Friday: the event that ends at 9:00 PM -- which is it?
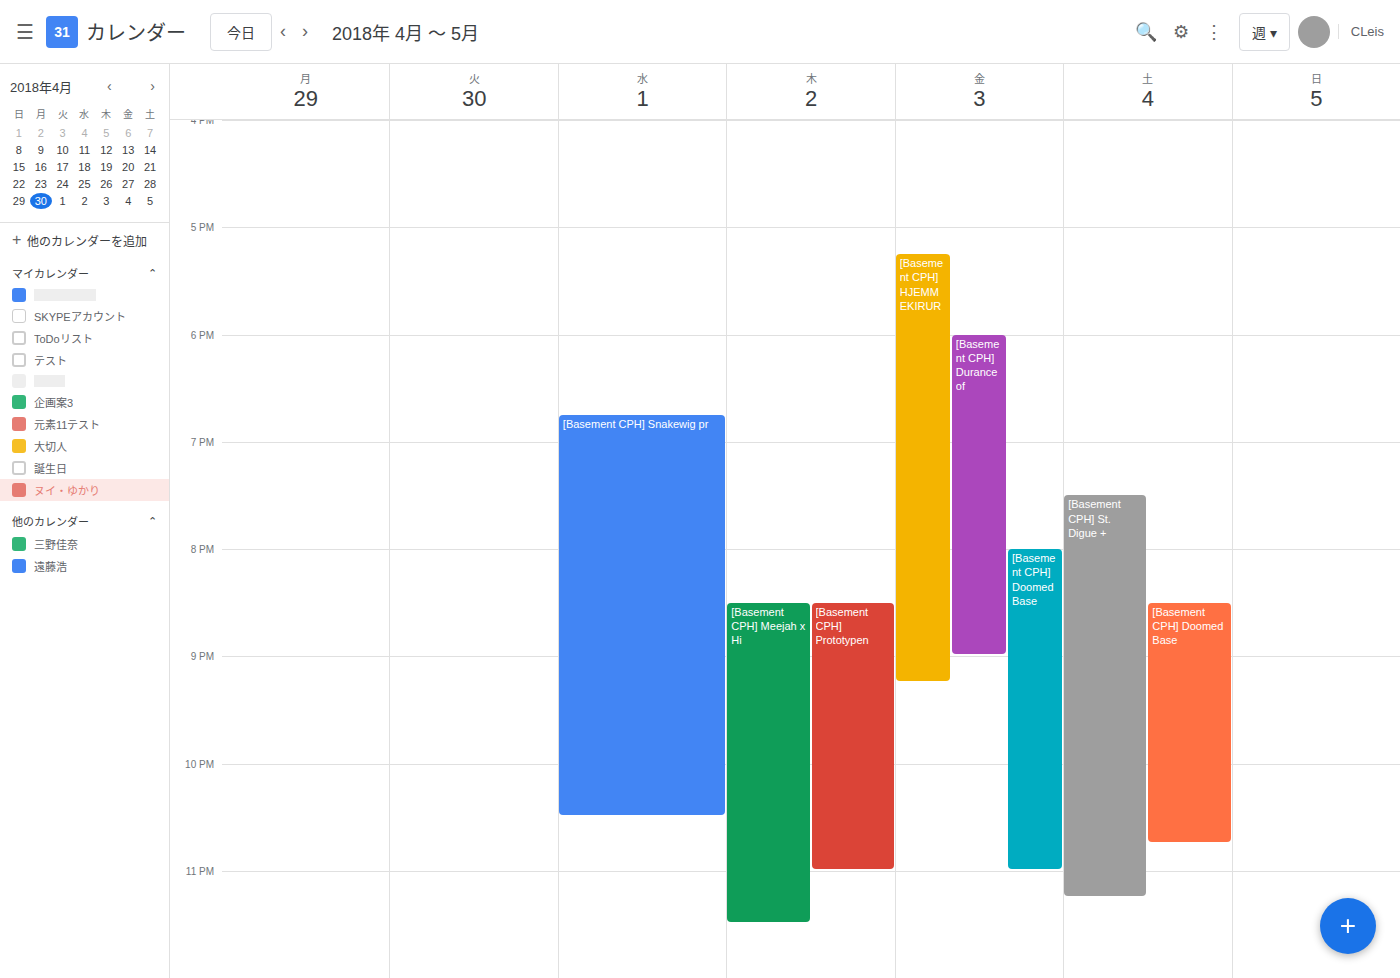
"[Basement CPH] Durance of"